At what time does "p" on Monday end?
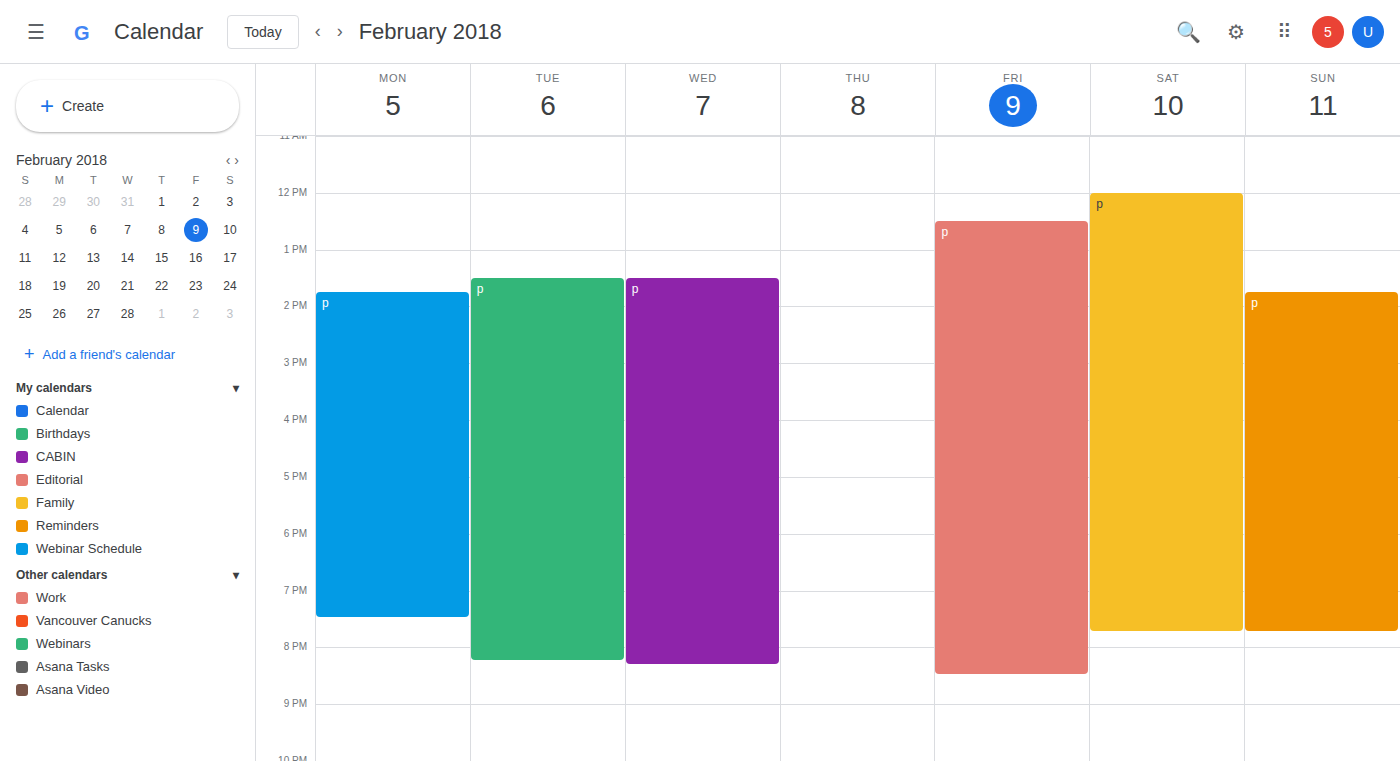
7:30 PM